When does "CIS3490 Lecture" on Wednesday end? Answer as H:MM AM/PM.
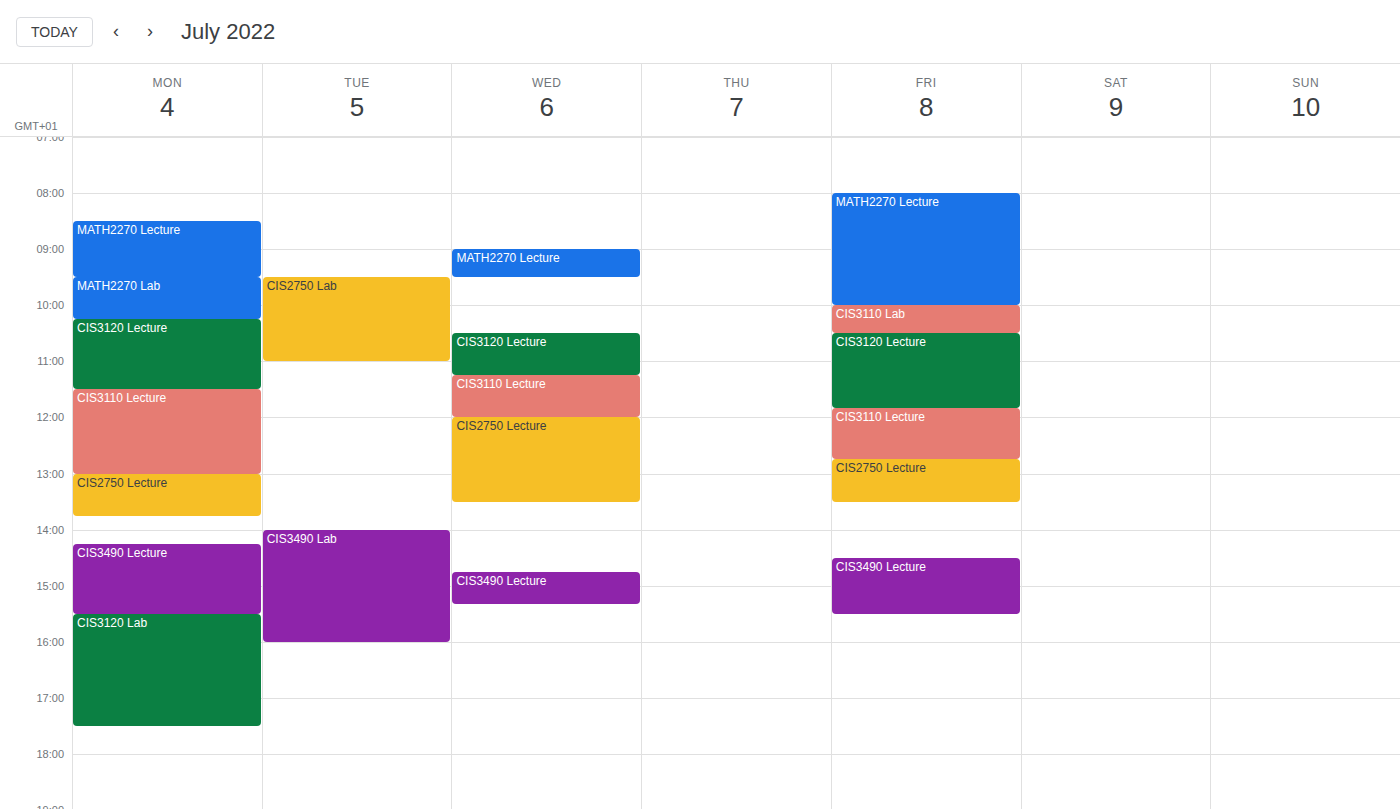
3:20 PM